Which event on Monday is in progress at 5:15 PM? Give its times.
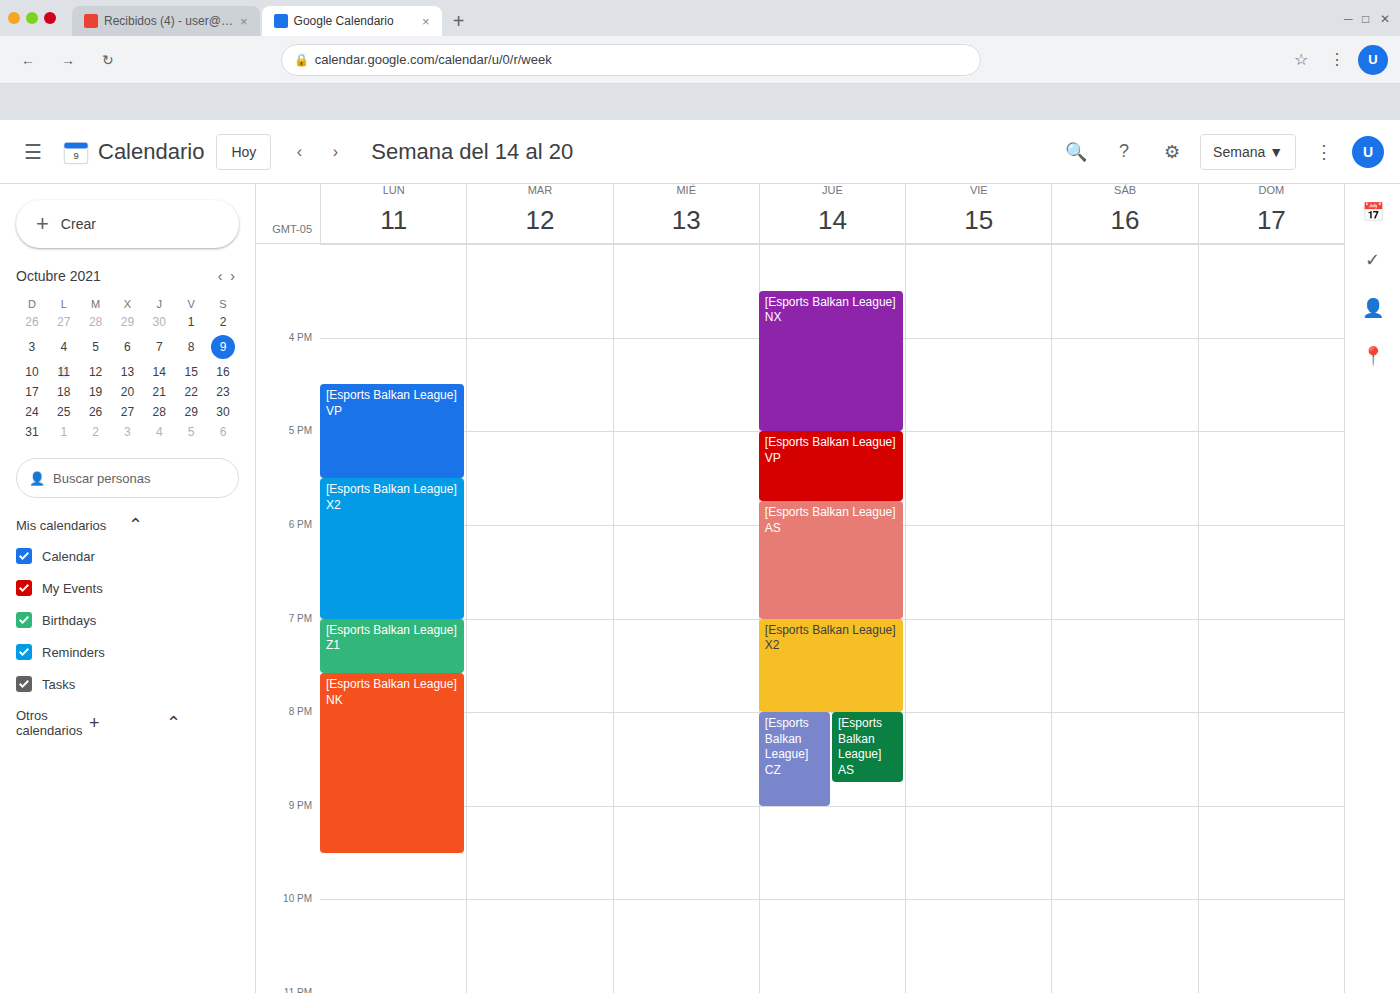
"[Esports Balkan League] VP", 4:30 PM to 5:30 PM